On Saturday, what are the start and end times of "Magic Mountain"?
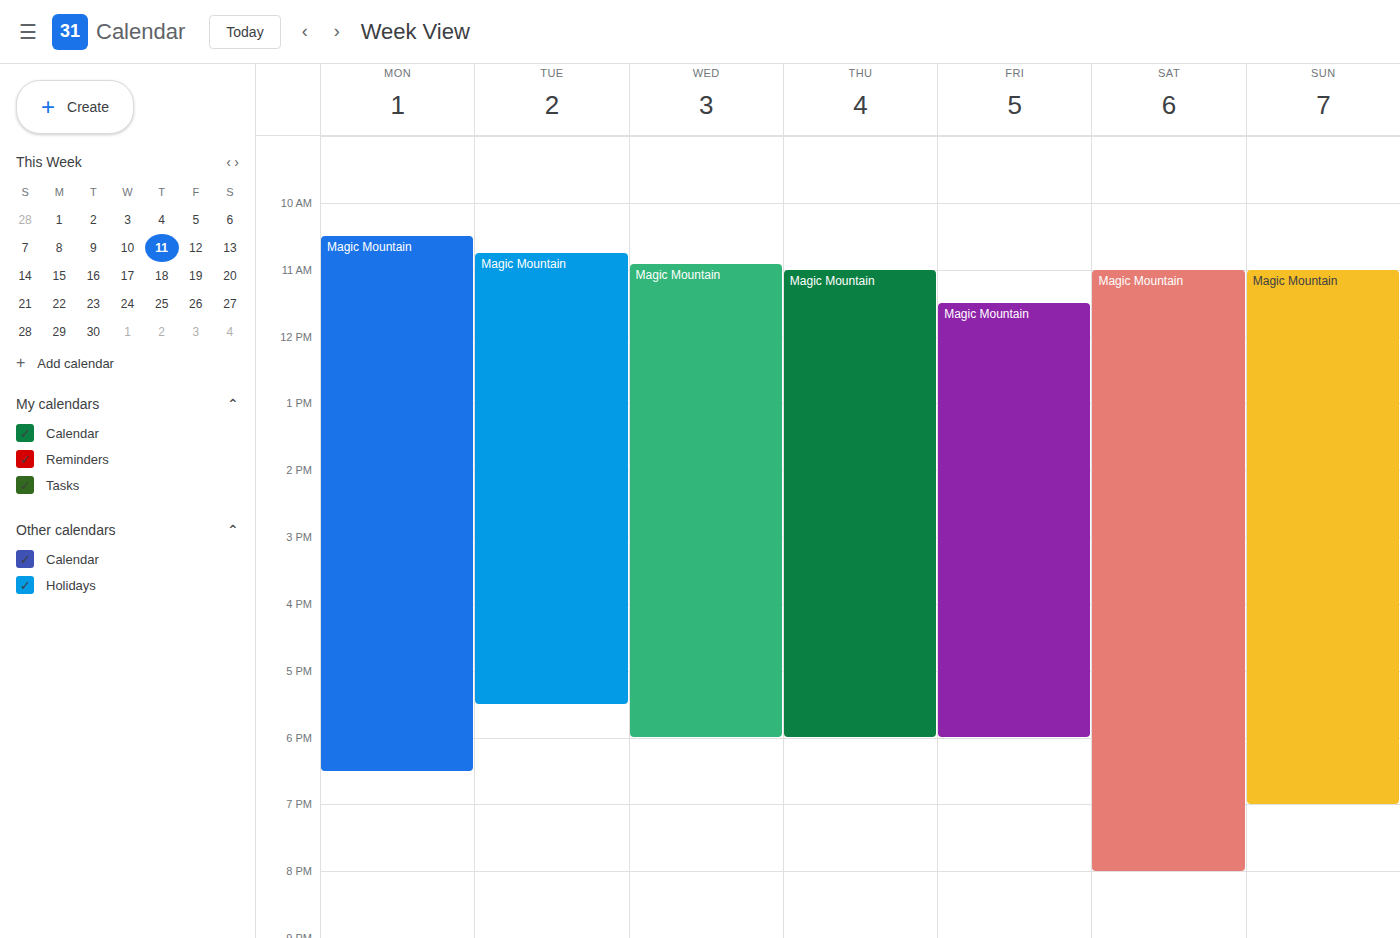
11:00 AM to 8:00 PM